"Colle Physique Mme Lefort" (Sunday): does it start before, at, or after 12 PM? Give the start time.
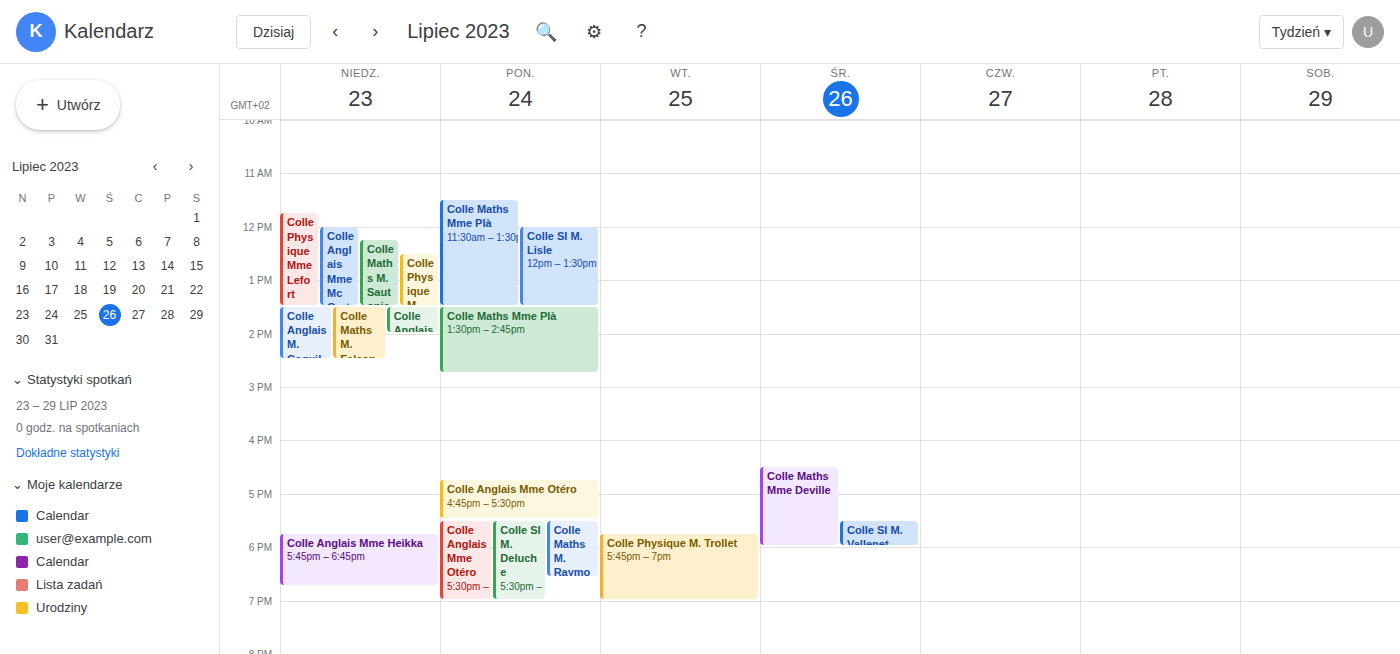
11:45 AM -- before 12 PM, 15 minutes above the 12 PM line.